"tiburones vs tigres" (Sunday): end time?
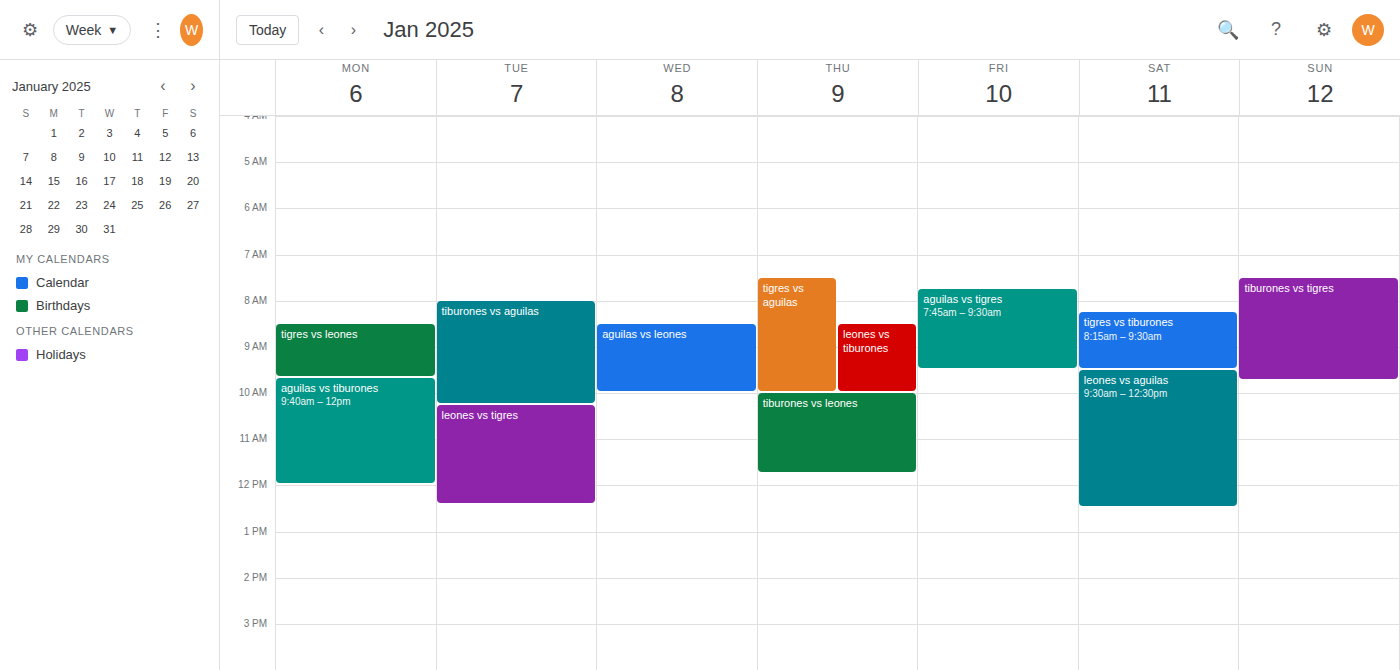
9:45 AM